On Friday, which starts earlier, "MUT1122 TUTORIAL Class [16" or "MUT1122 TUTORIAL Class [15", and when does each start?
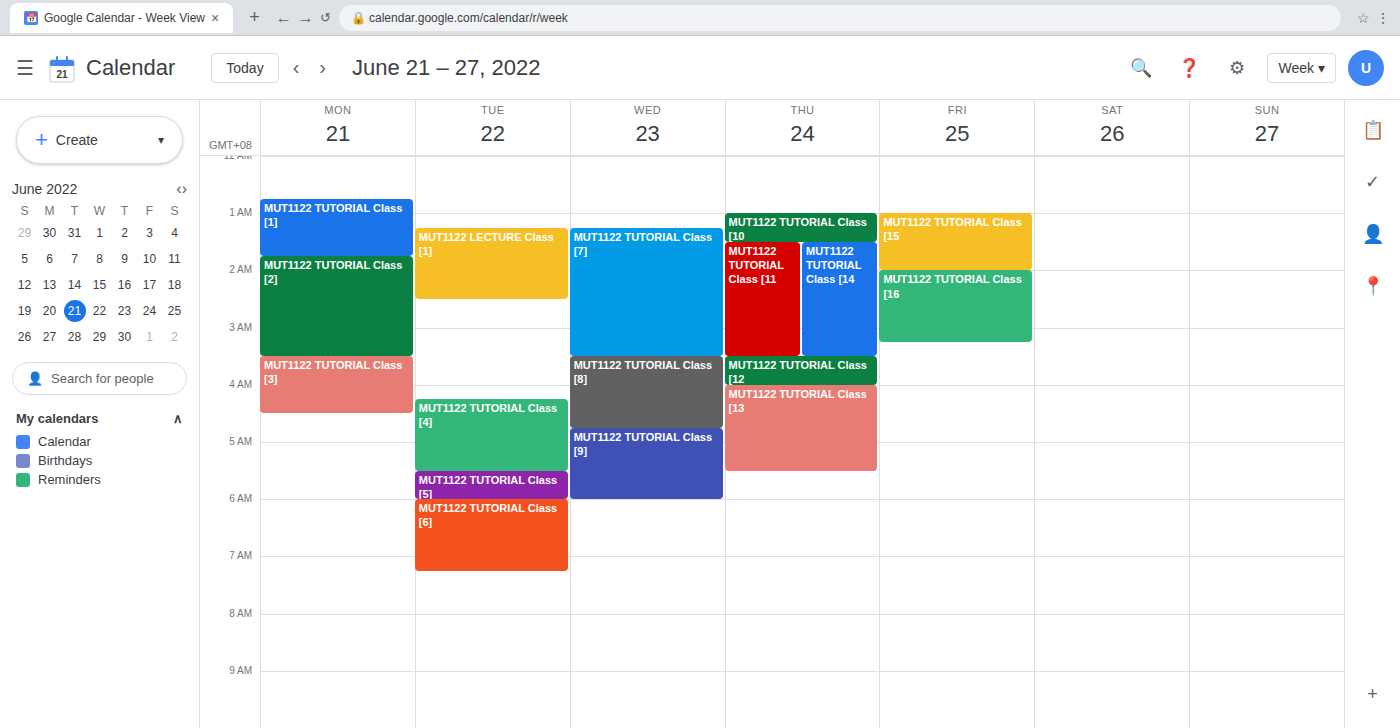
"MUT1122 TUTORIAL Class [15" 1:00 AM; "MUT1122 TUTORIAL Class [16" 2:00 AM.